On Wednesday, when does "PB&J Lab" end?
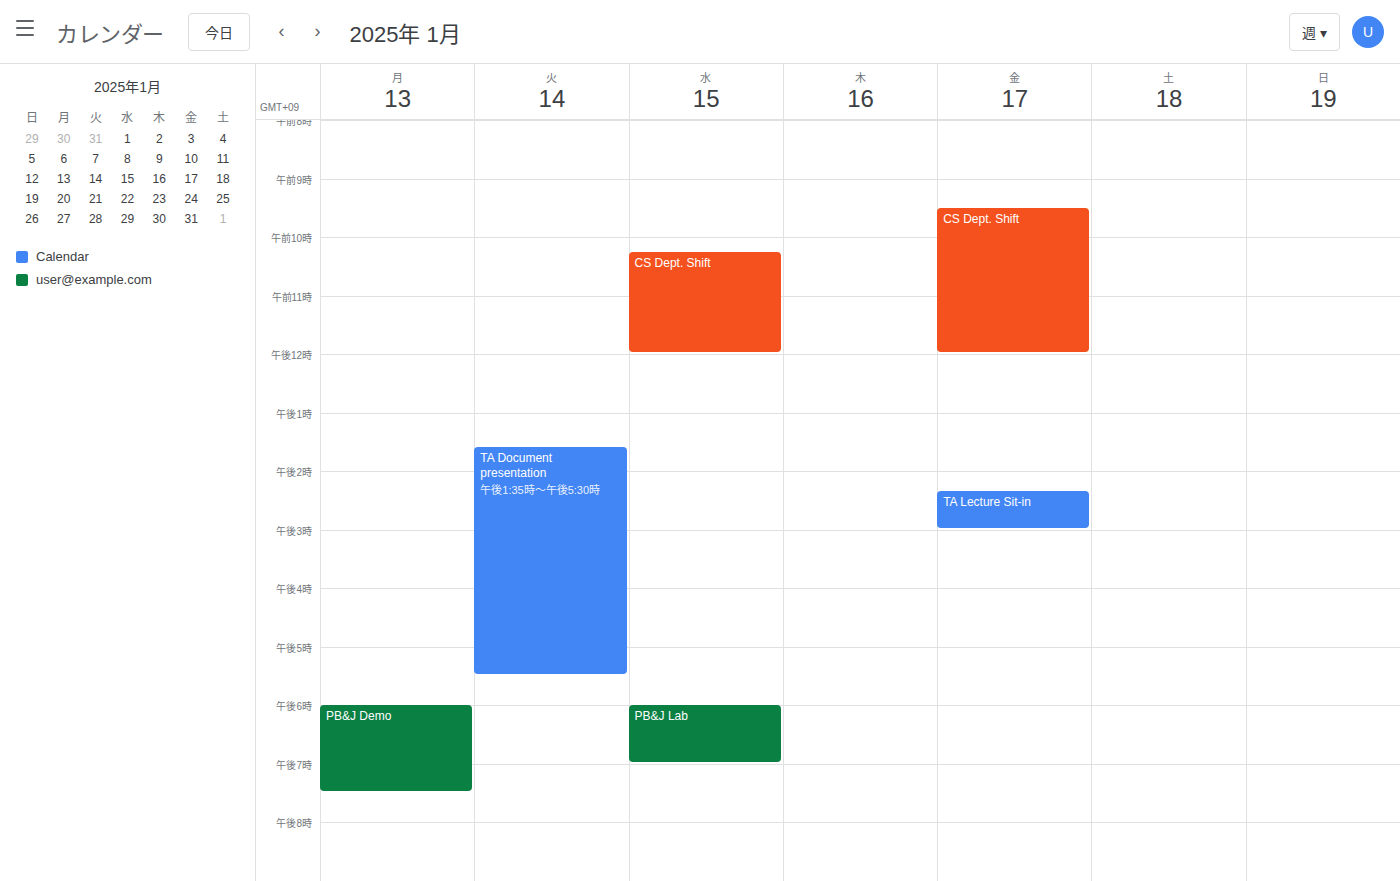
7:00 PM